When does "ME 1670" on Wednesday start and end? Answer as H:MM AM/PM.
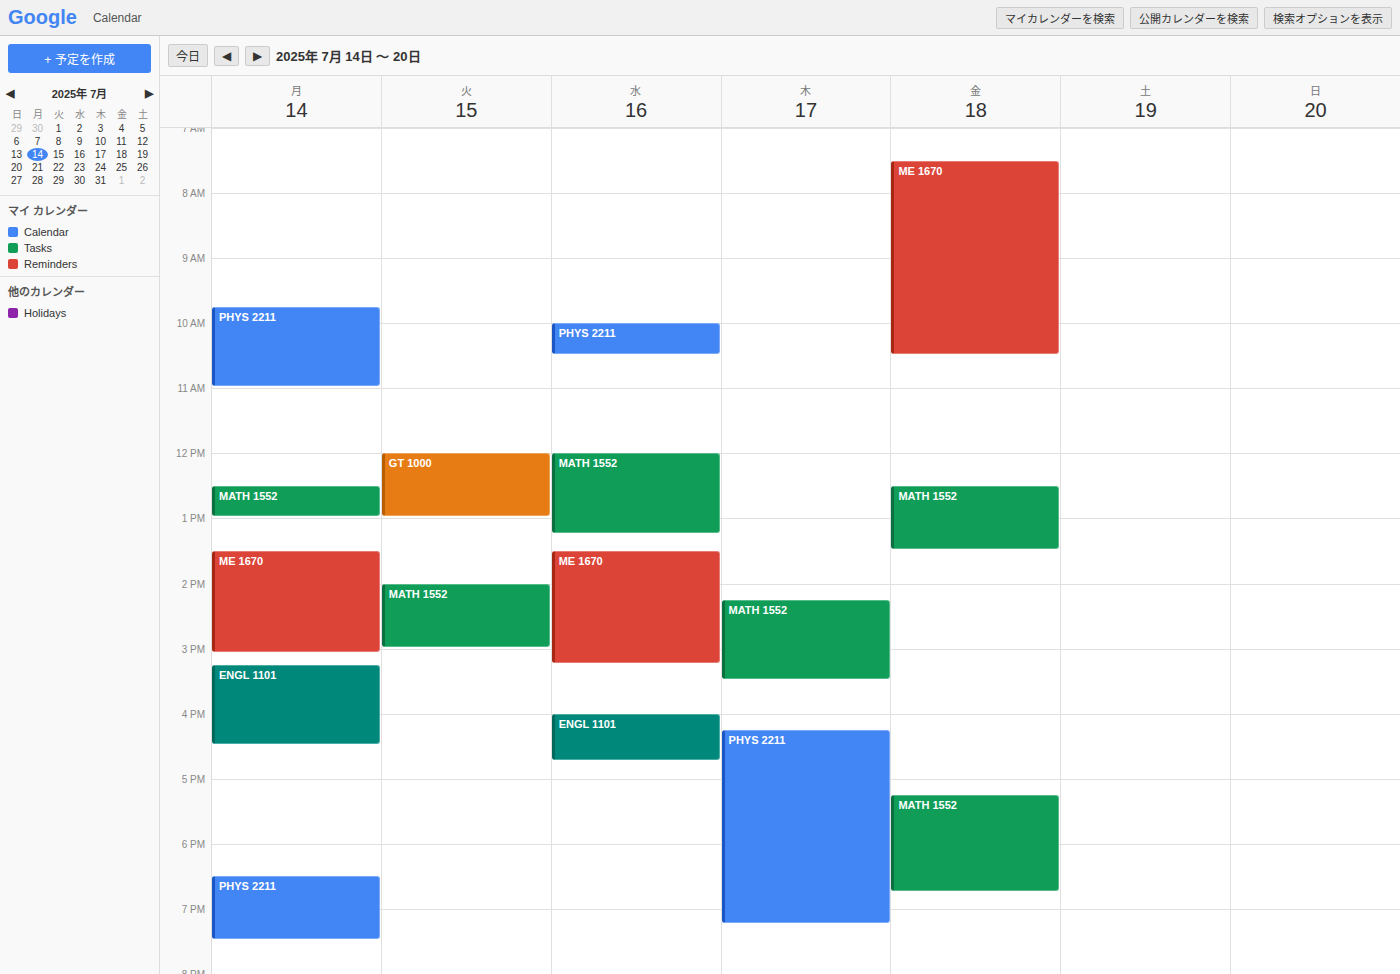
1:30 PM to 3:15 PM